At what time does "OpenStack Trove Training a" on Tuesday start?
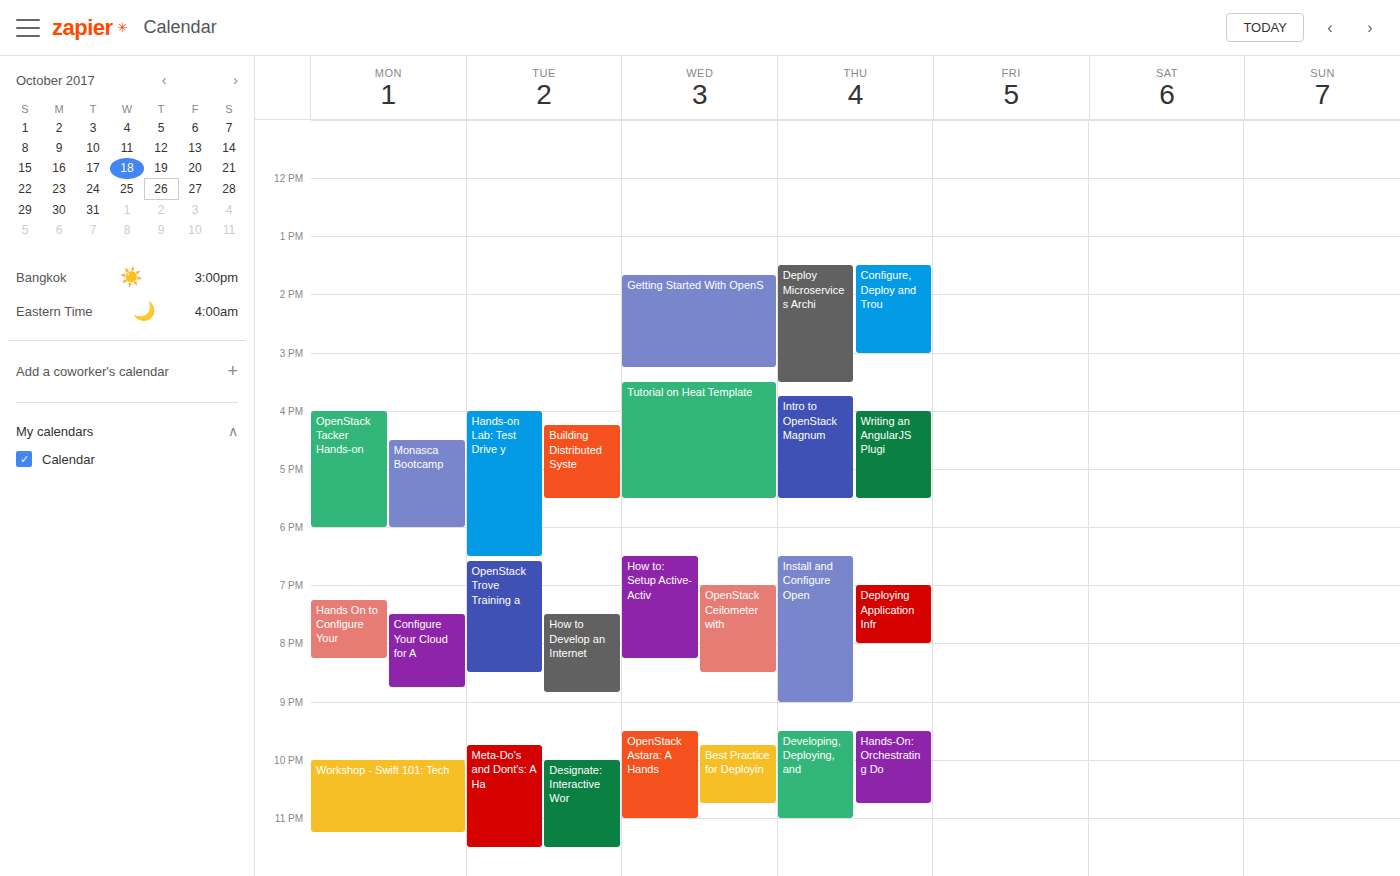
6:35 PM